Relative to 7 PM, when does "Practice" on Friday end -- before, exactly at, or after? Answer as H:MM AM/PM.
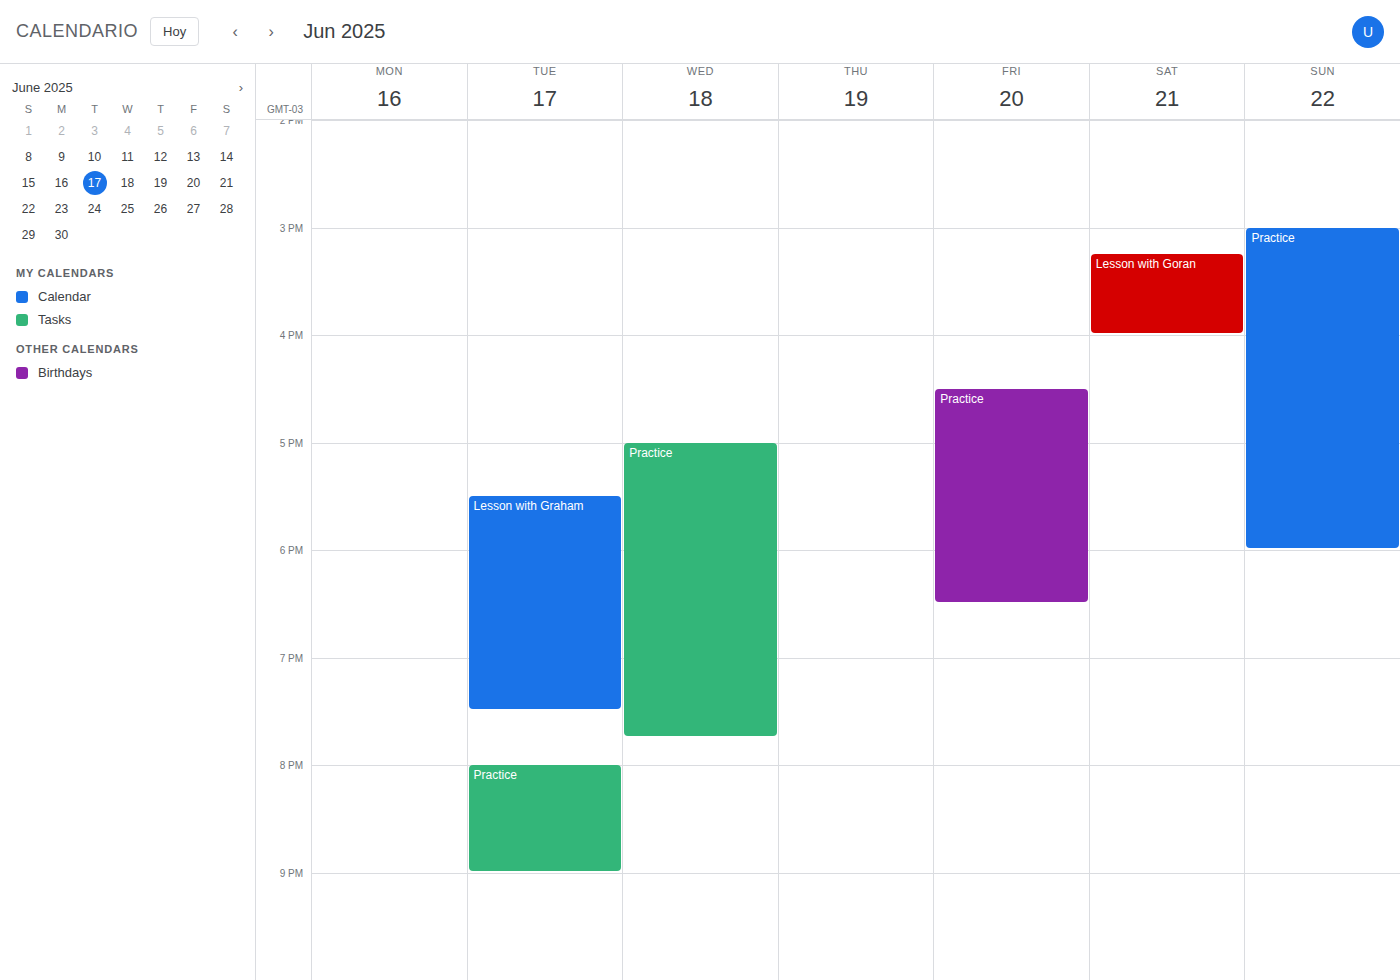
6:30 PM -- before 7 PM, 30 minutes above the 7 PM line.